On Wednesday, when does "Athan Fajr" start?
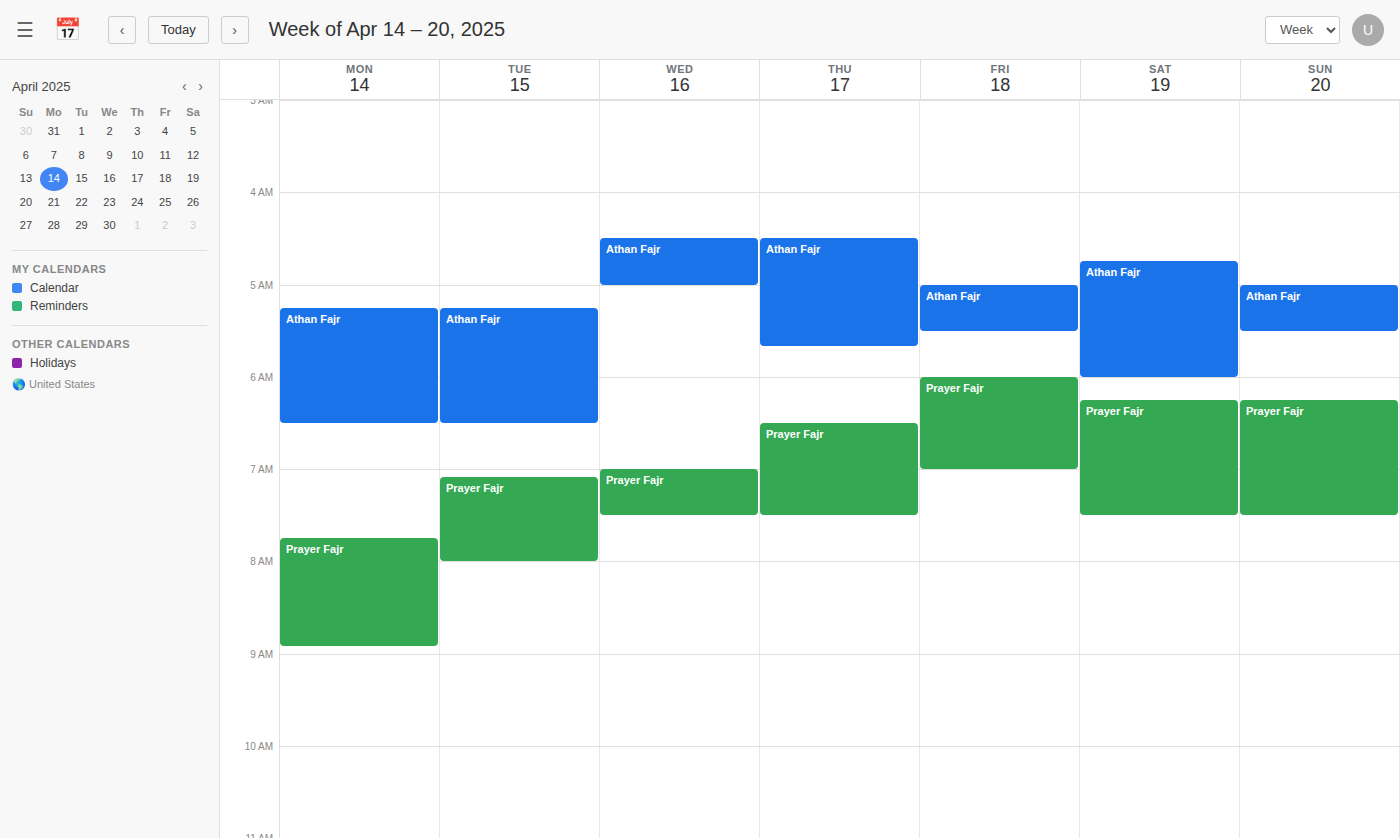
4:30 AM